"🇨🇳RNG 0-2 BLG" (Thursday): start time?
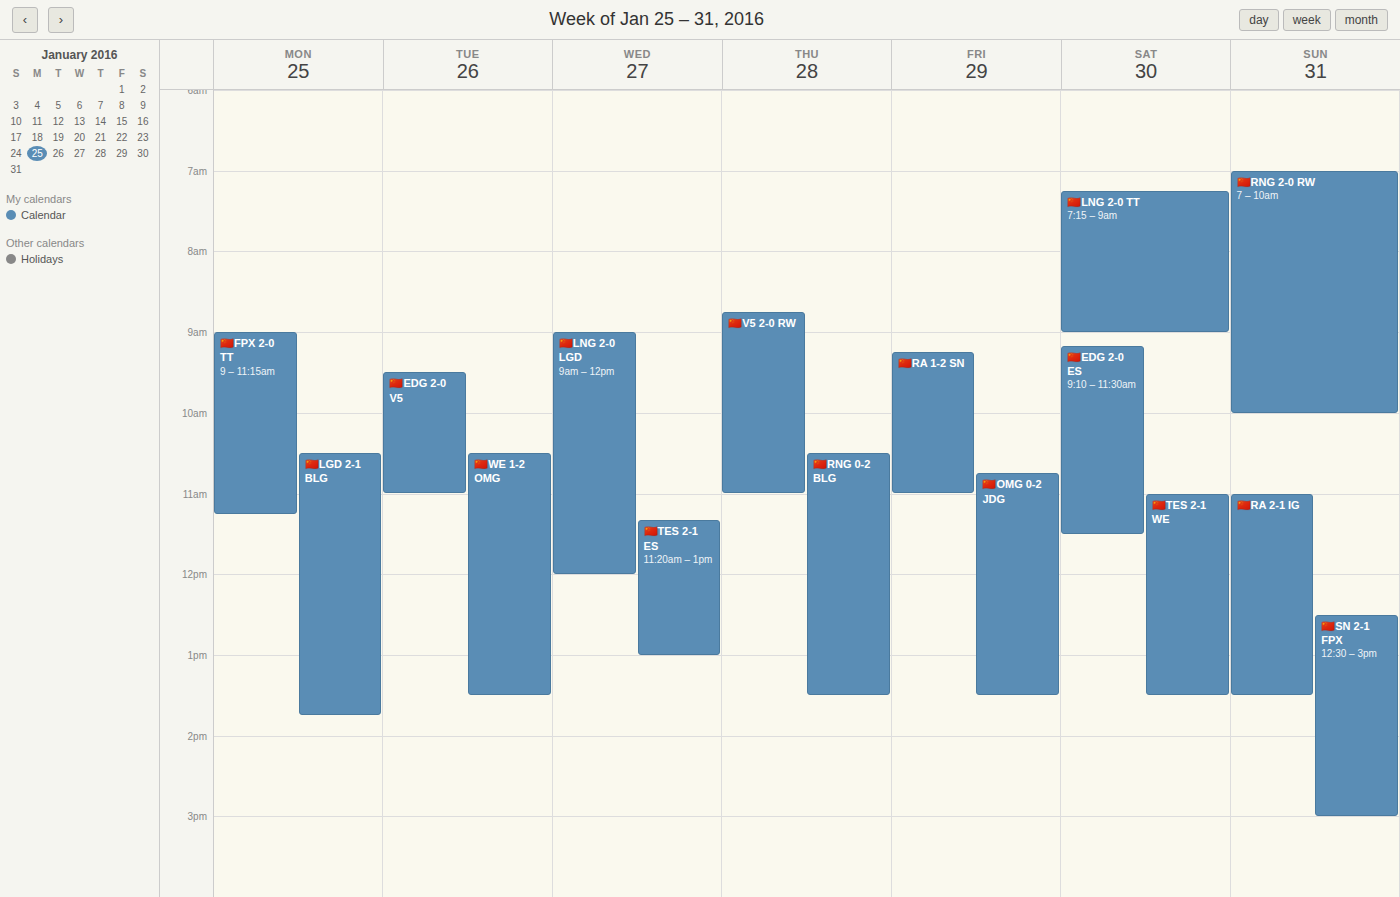
10:30 AM